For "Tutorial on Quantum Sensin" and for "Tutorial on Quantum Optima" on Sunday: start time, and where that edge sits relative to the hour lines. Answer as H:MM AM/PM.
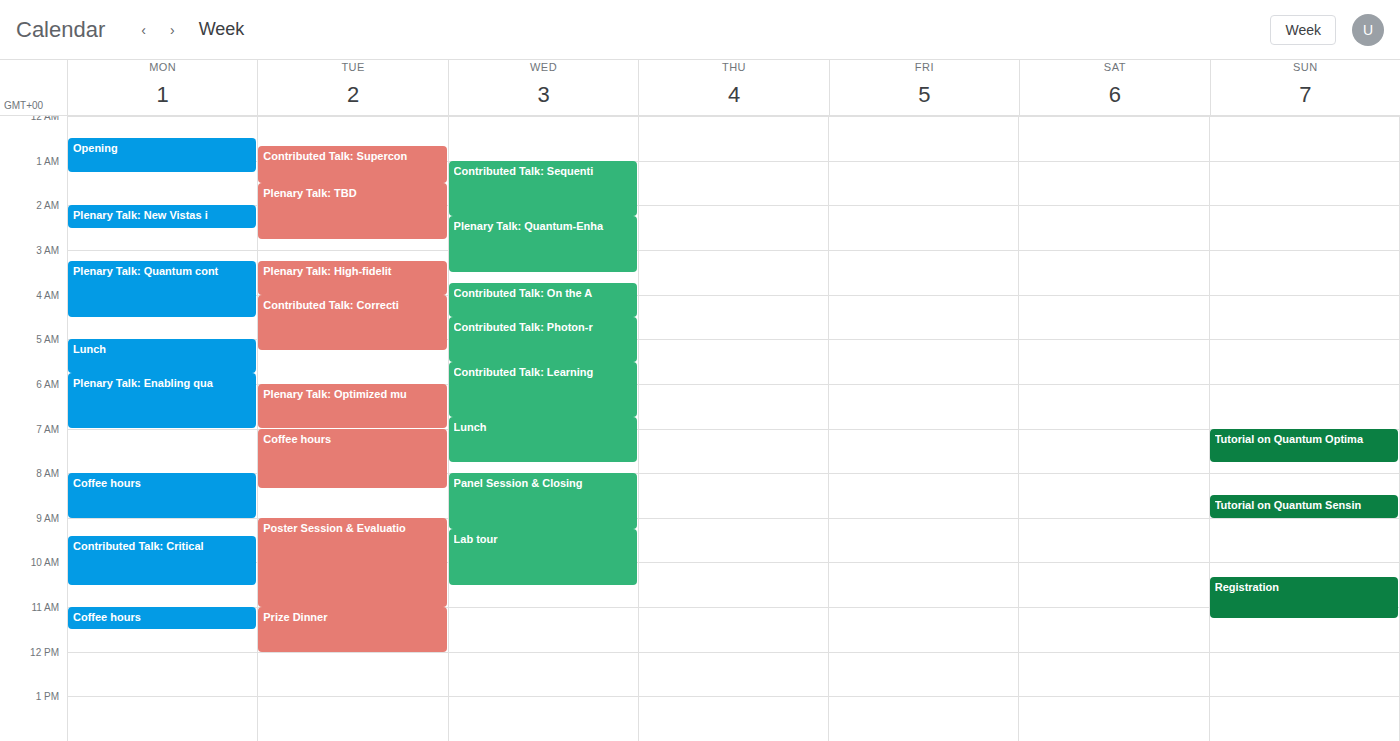
"Tutorial on Quantum Sensin": 8:30 AM, halfway between the 8 AM and 9 AM lines. "Tutorial on Quantum Optima": 7:00 AM, exactly on the 7 AM line.